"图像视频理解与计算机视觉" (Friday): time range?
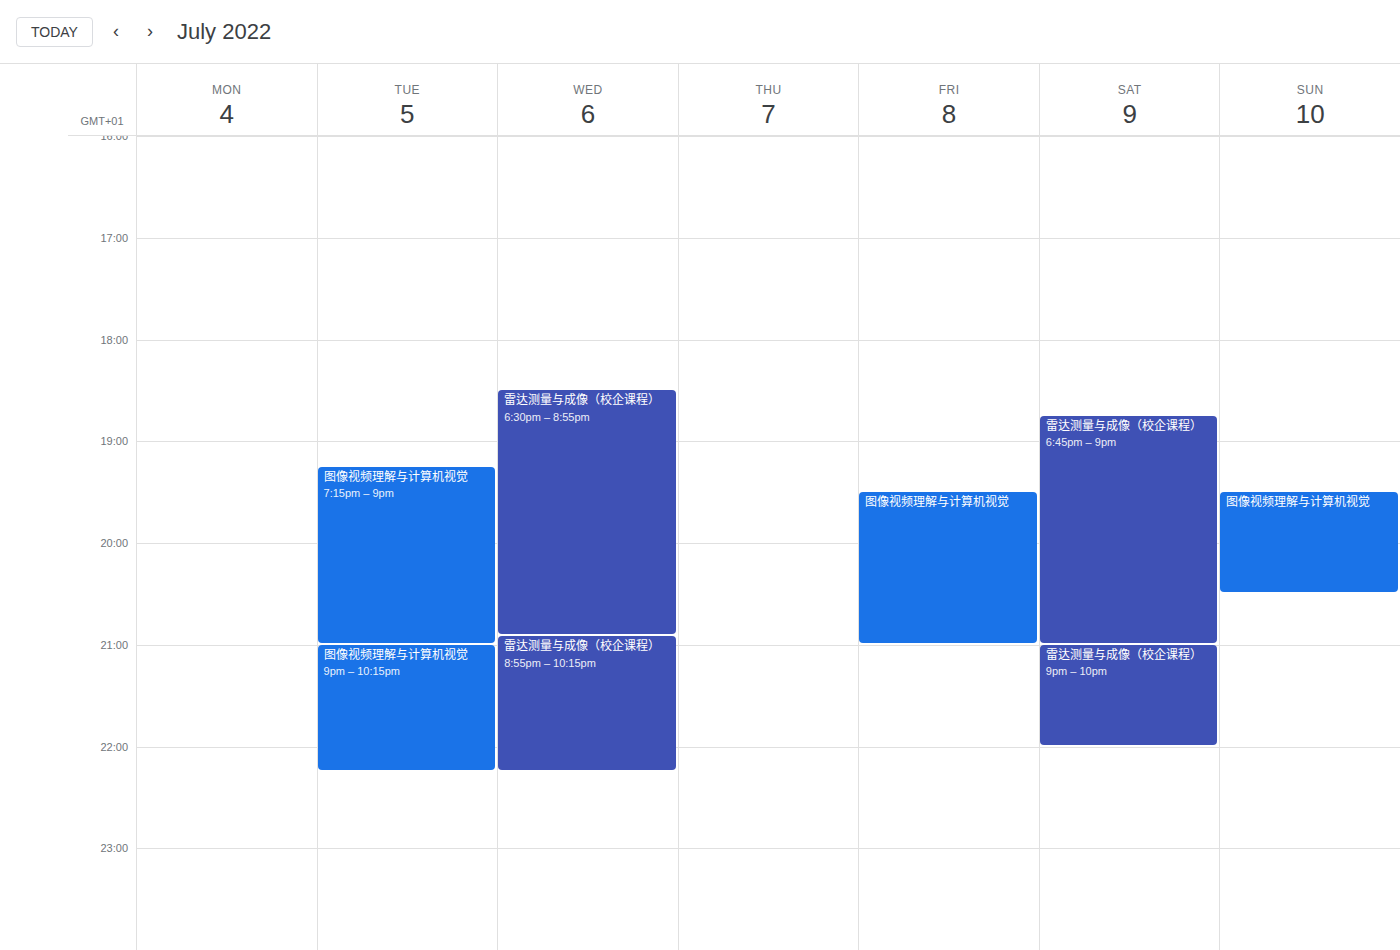
7:30 PM to 9:00 PM